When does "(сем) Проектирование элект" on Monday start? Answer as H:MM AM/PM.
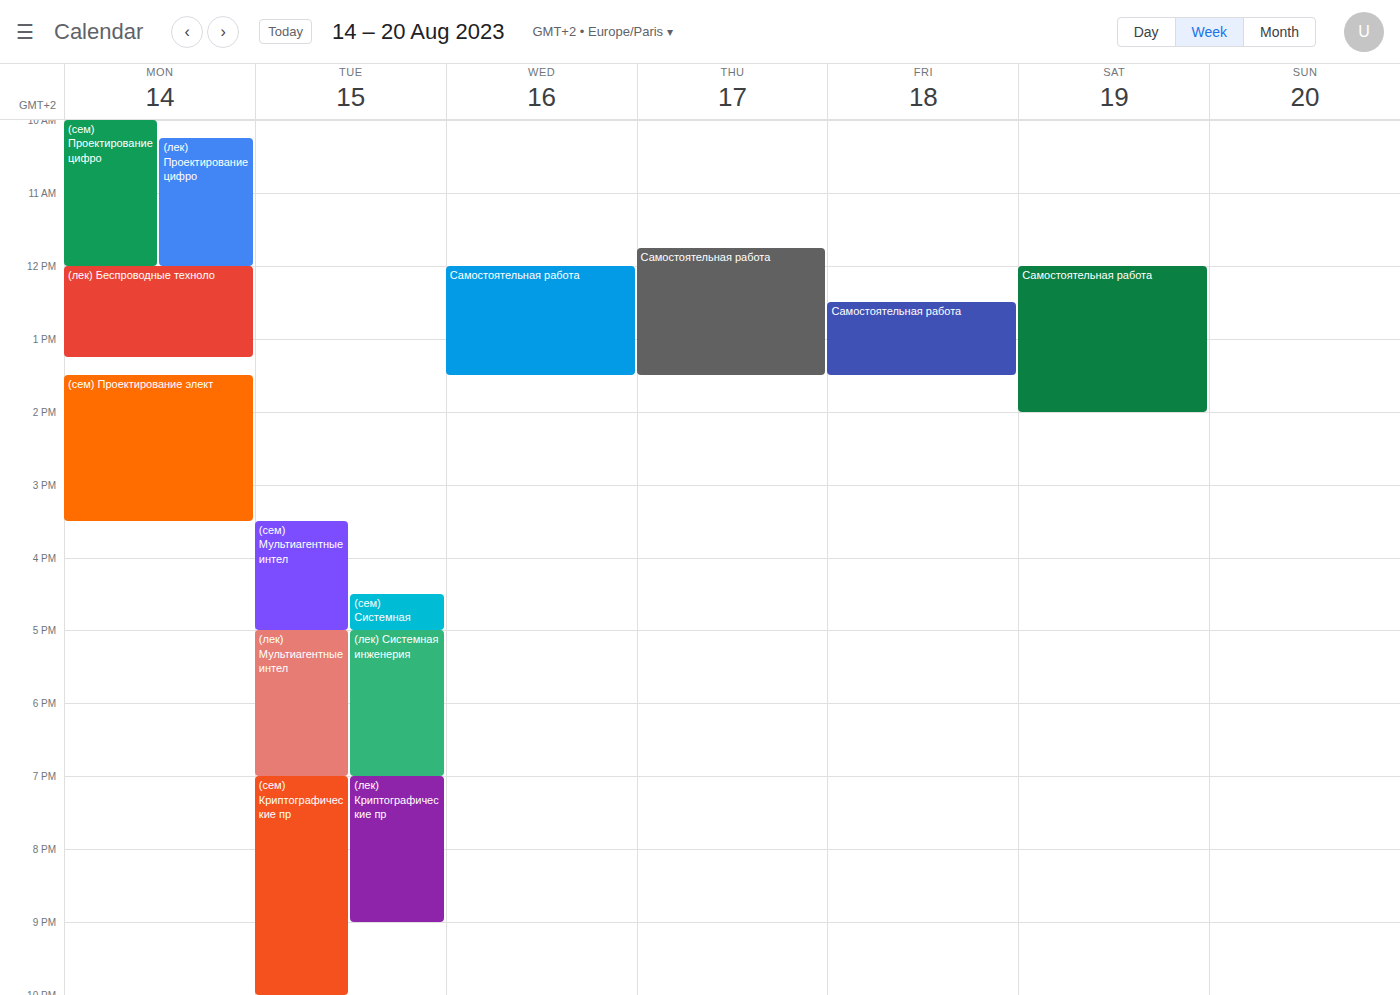
1:30 PM